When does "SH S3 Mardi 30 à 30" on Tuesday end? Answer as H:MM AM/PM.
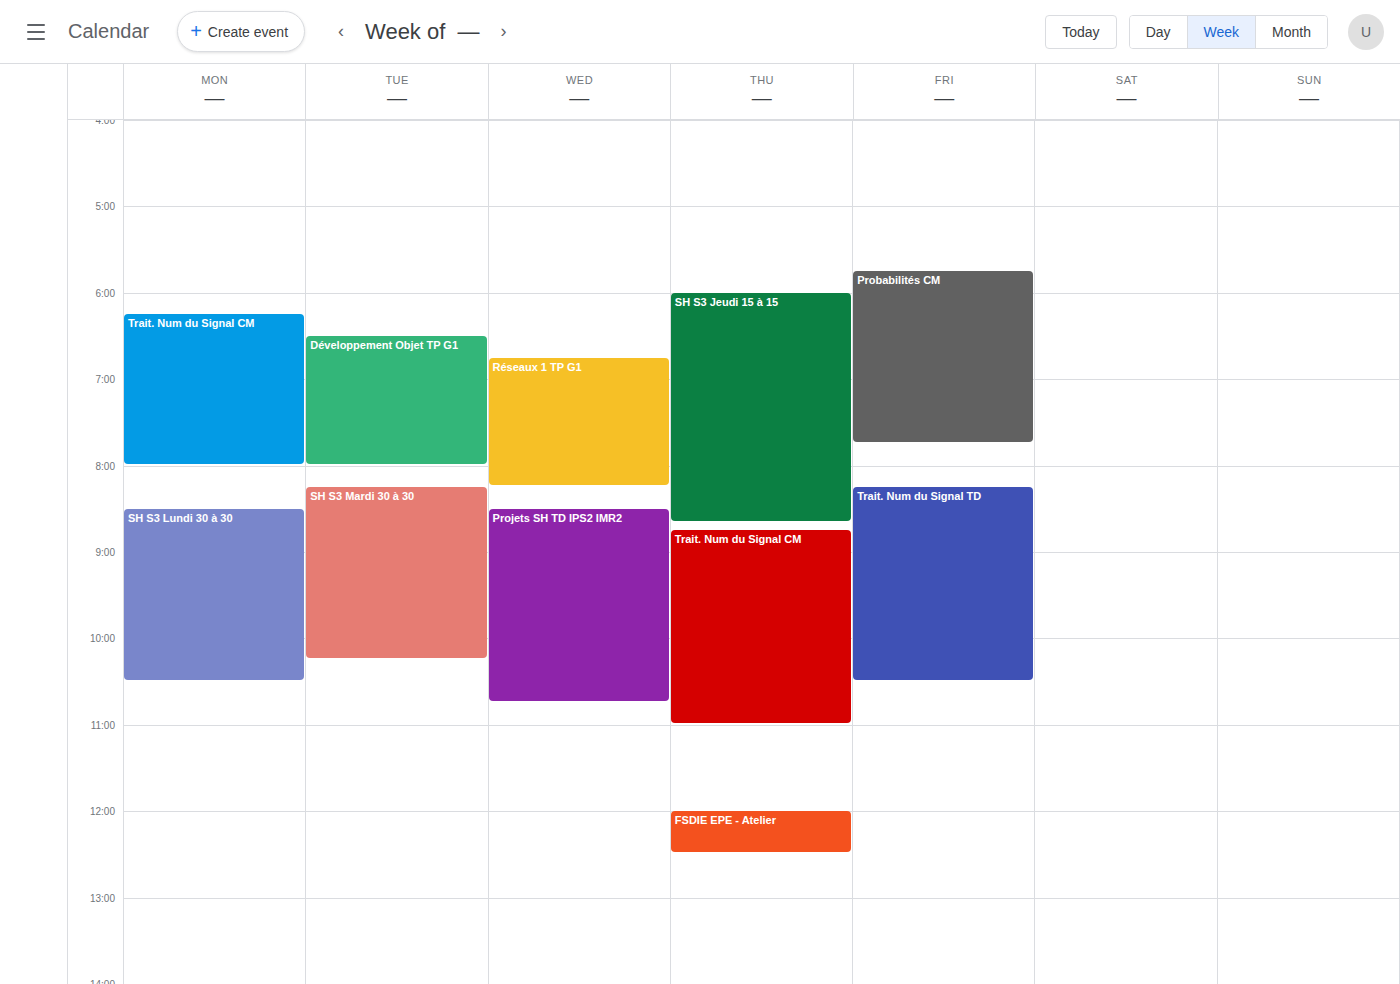
10:15 AM